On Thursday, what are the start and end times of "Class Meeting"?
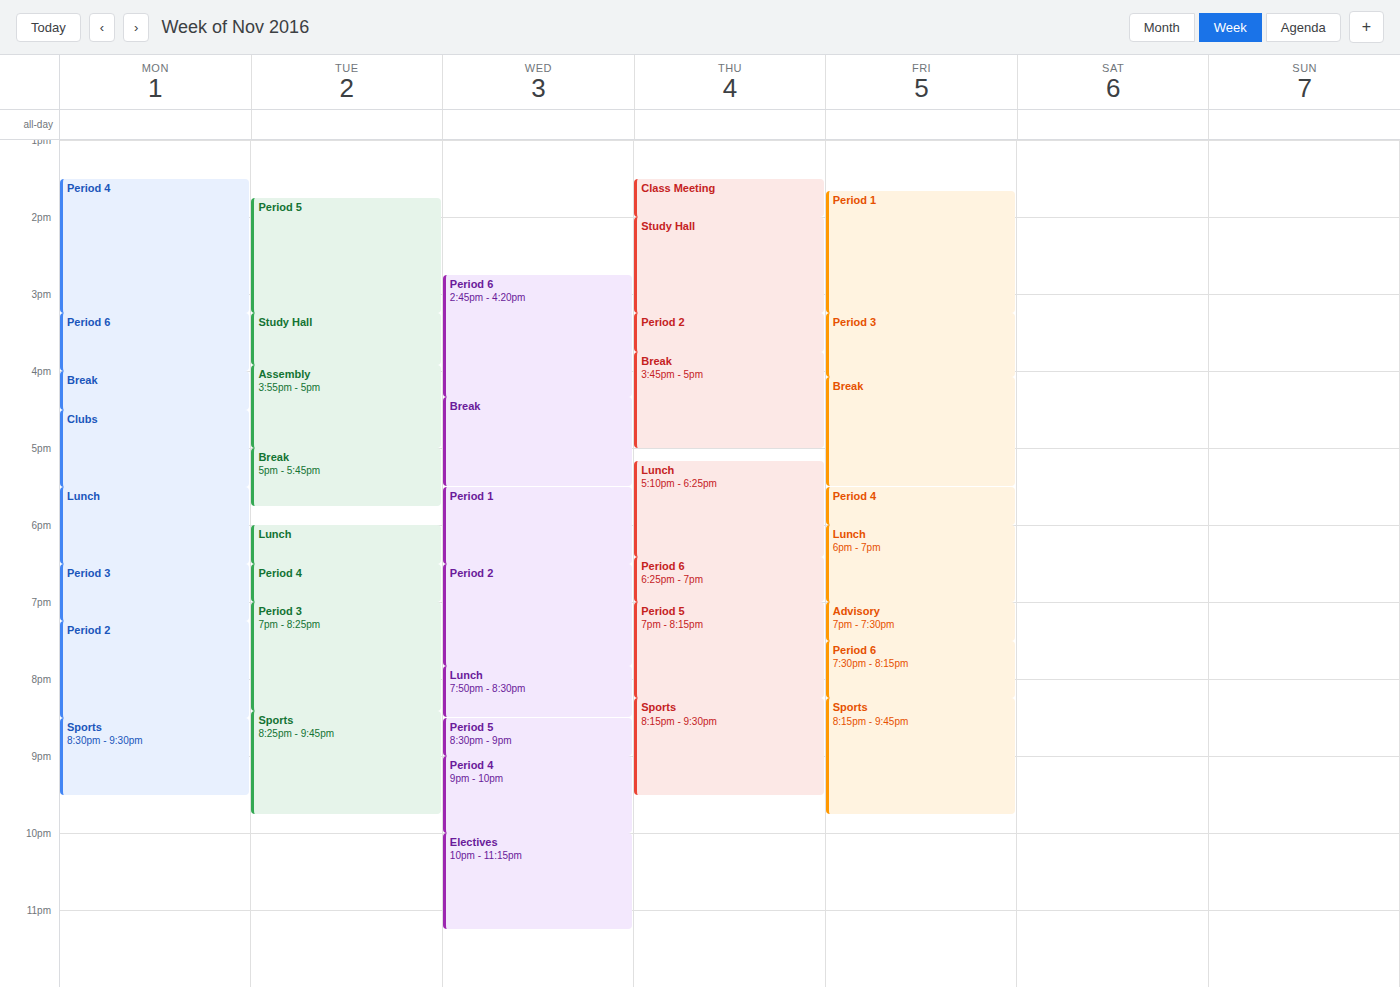
1:30 PM to 2:00 PM